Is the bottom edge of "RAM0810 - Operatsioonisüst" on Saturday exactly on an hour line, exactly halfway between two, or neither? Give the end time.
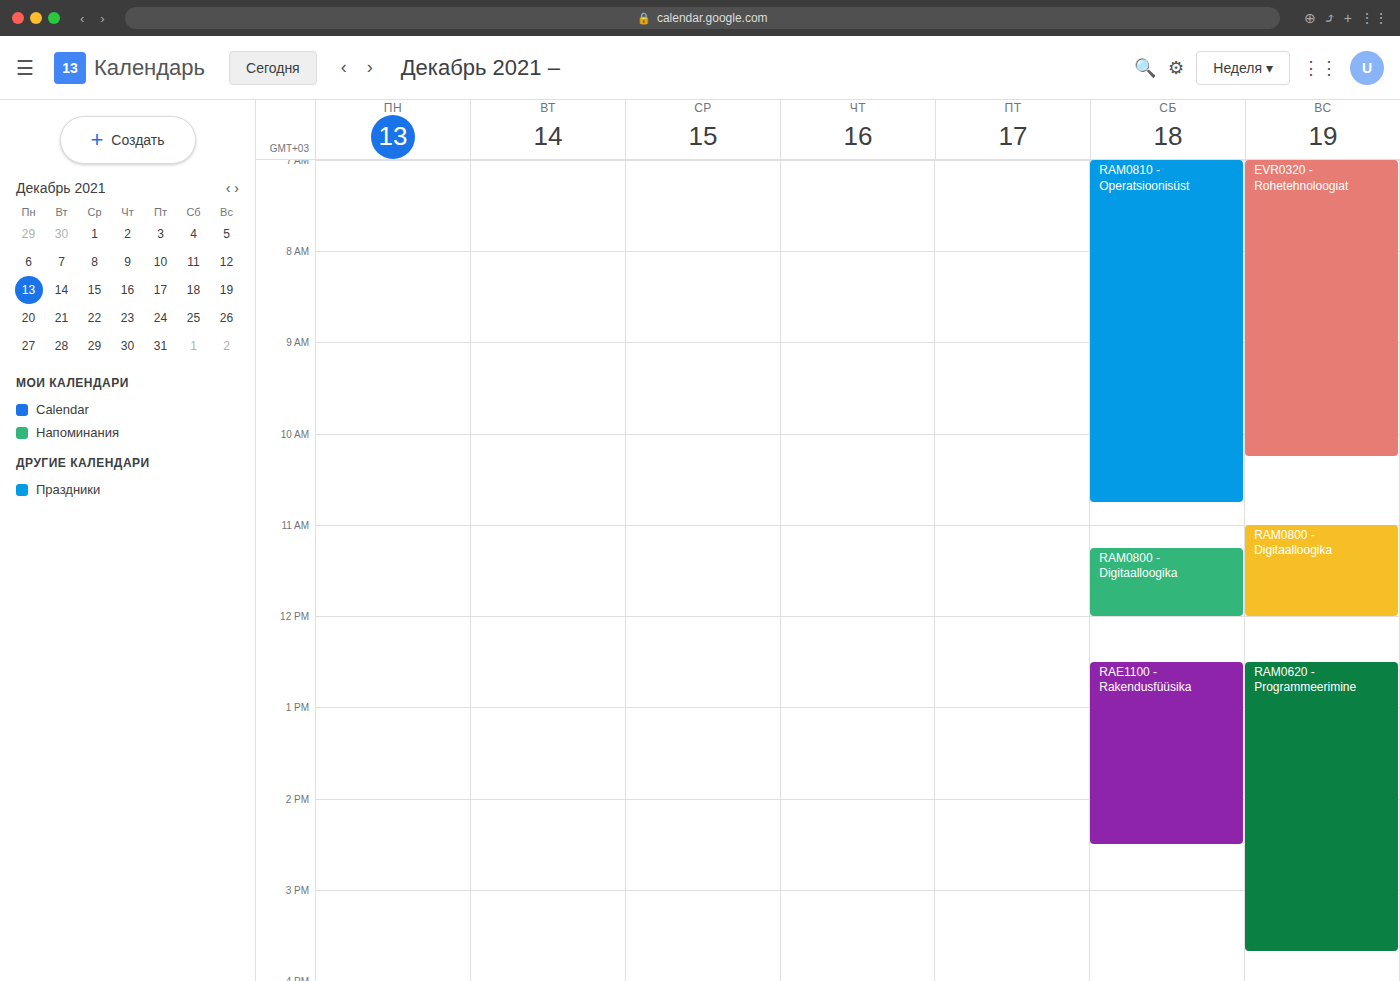
10:45 -- neither: three quarters of the way from the 10:00 line to the 11:00 line.